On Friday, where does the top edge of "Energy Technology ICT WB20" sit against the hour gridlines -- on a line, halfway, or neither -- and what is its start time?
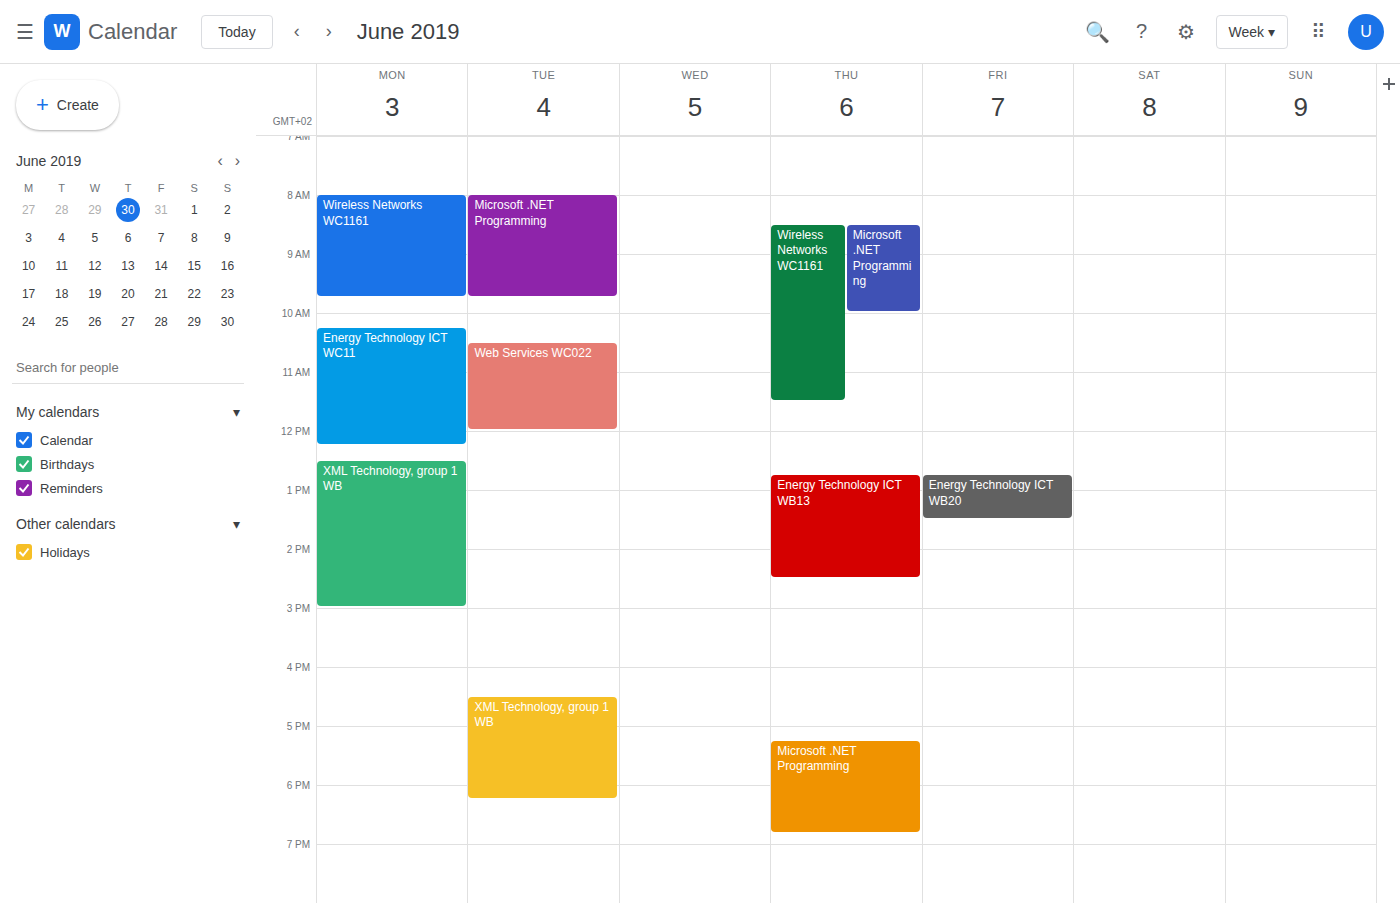
12:45 PM -- neither: three quarters of the way from the 12 PM line to the 1 PM line.